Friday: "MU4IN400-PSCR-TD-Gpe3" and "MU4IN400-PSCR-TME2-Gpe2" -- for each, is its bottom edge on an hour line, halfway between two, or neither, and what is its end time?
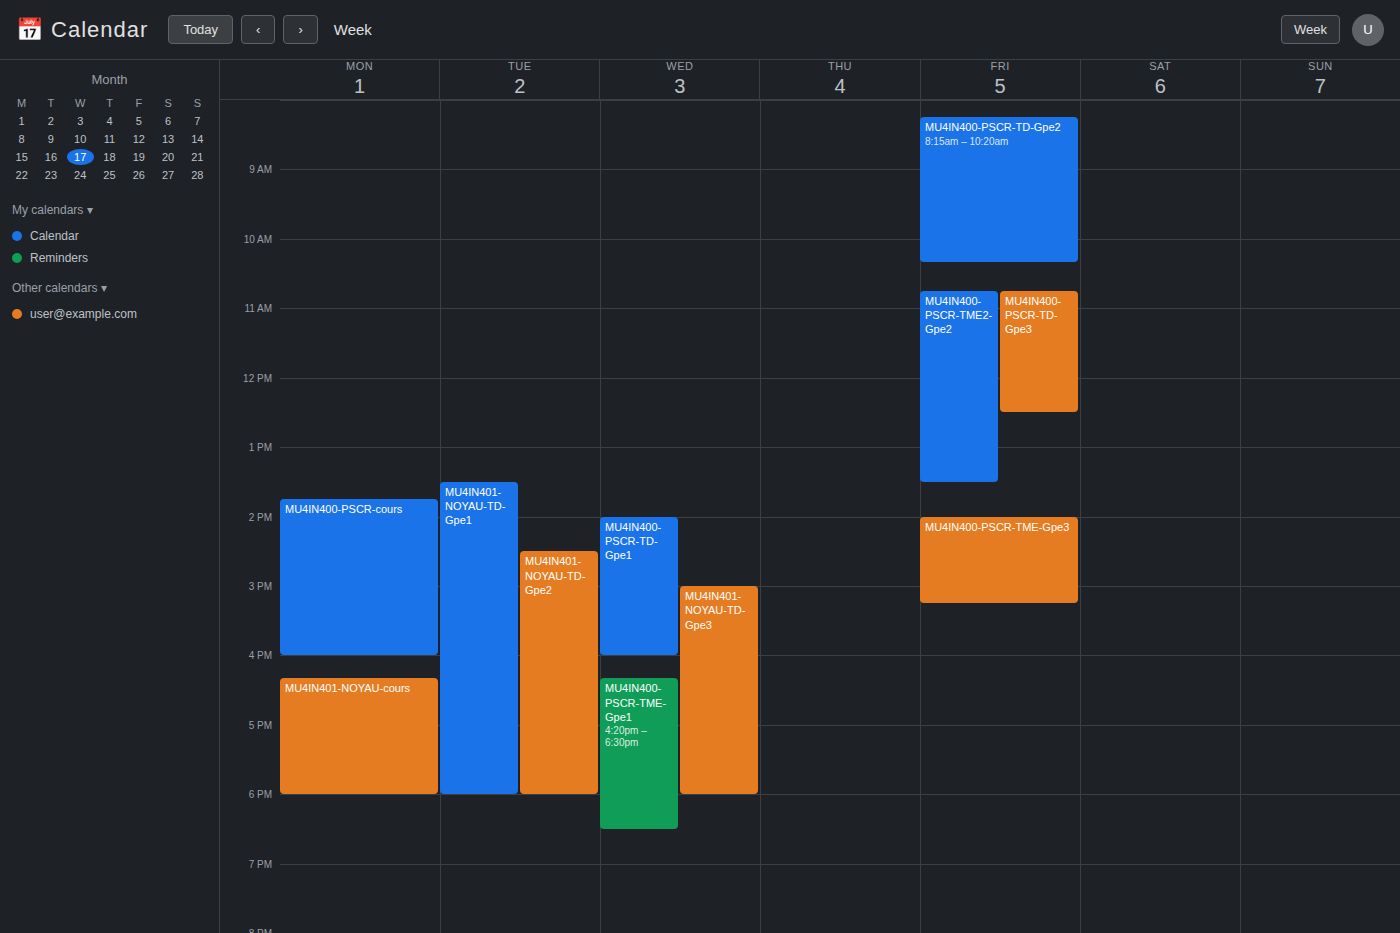
"MU4IN400-PSCR-TD-Gpe3": 12:30 PM, halfway between the 12 PM and 1 PM lines. "MU4IN400-PSCR-TME2-Gpe2": 1:30 PM, halfway between the 1 PM and 2 PM lines.